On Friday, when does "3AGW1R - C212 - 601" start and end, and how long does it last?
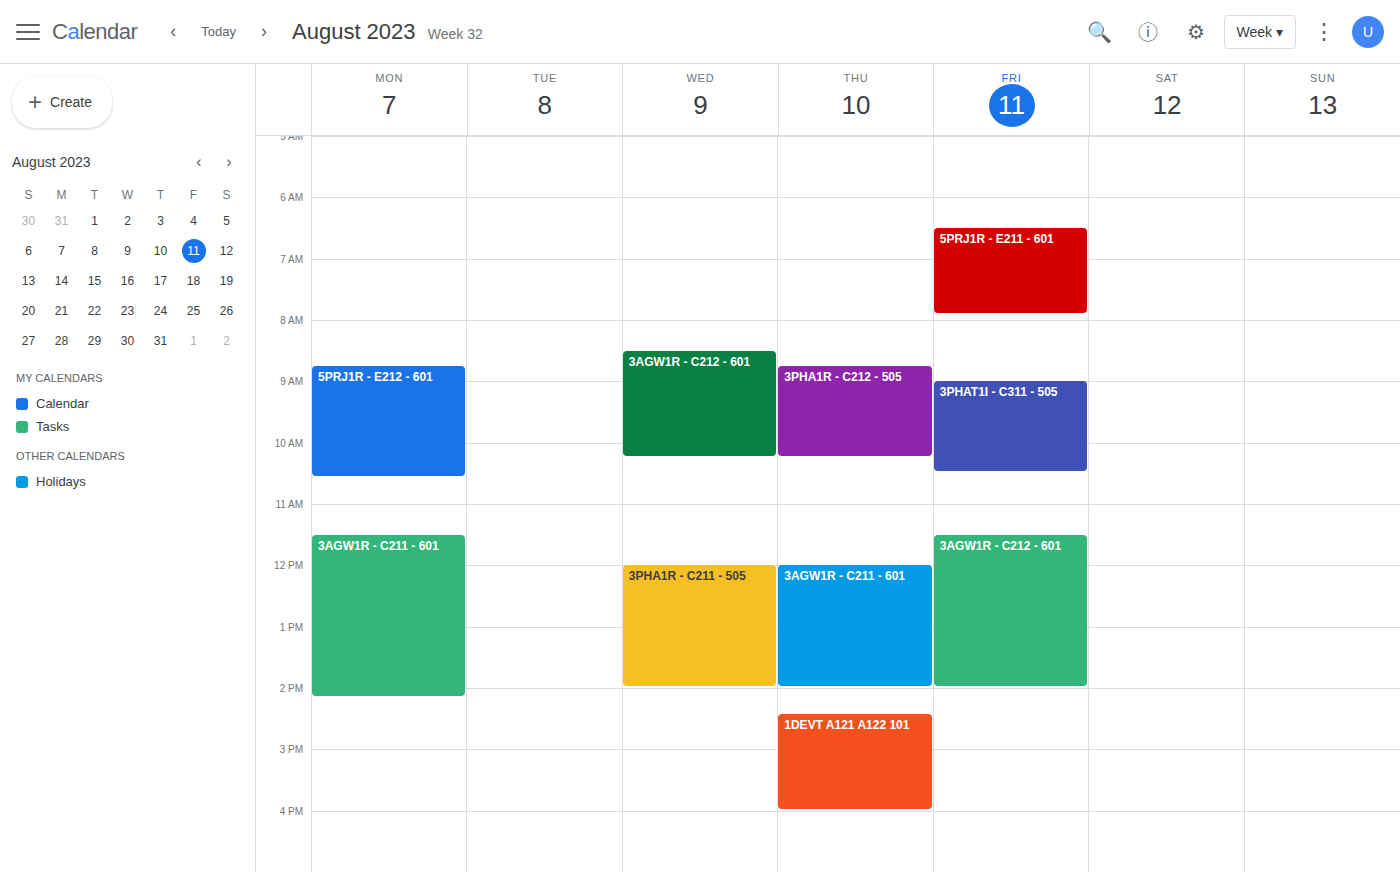
11:30 AM to 2:00 PM, 2 hours 30 minutes